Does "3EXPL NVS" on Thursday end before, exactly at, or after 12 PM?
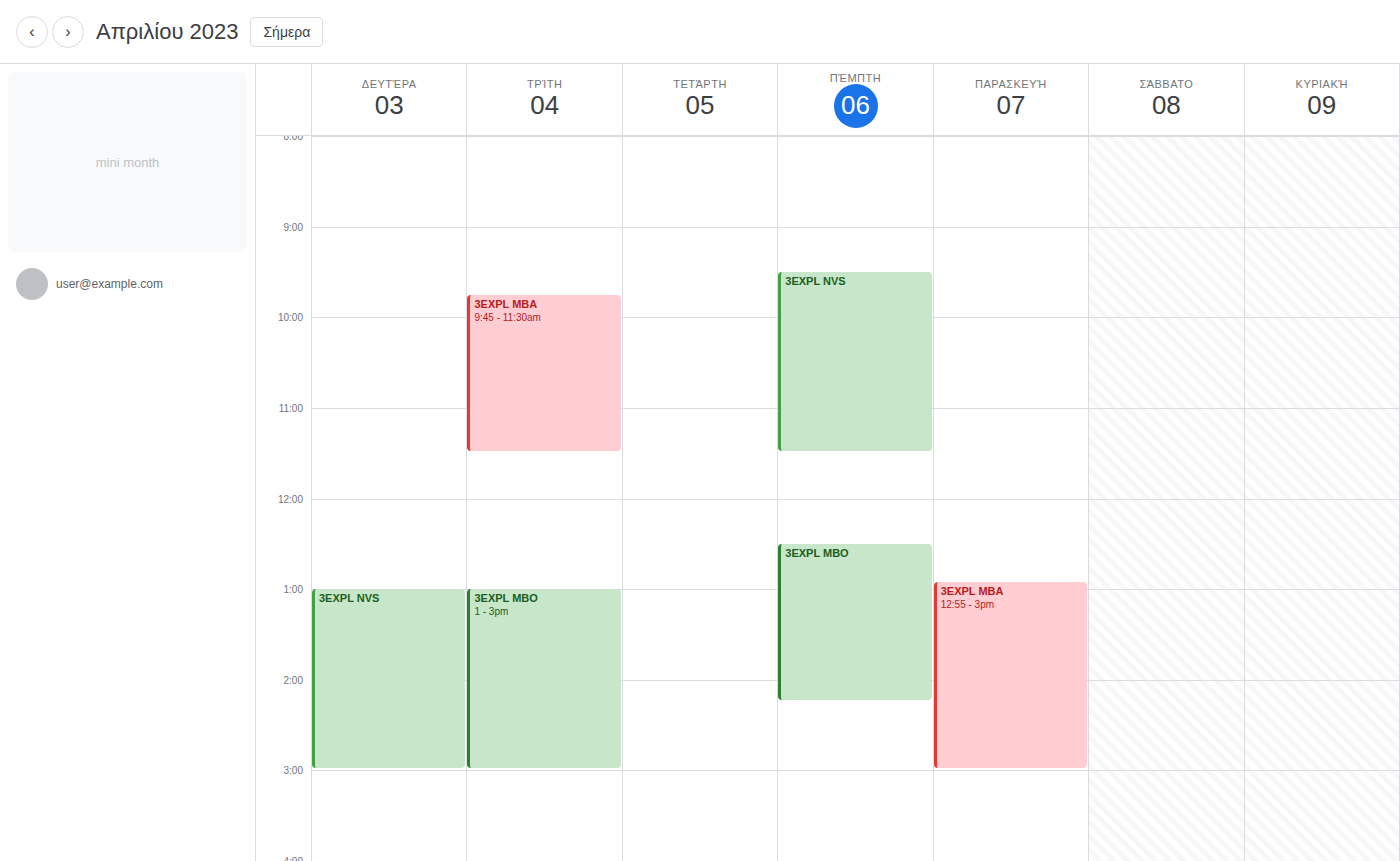
11:30 AM -- before 12 PM, 30 minutes above the 12 PM line.